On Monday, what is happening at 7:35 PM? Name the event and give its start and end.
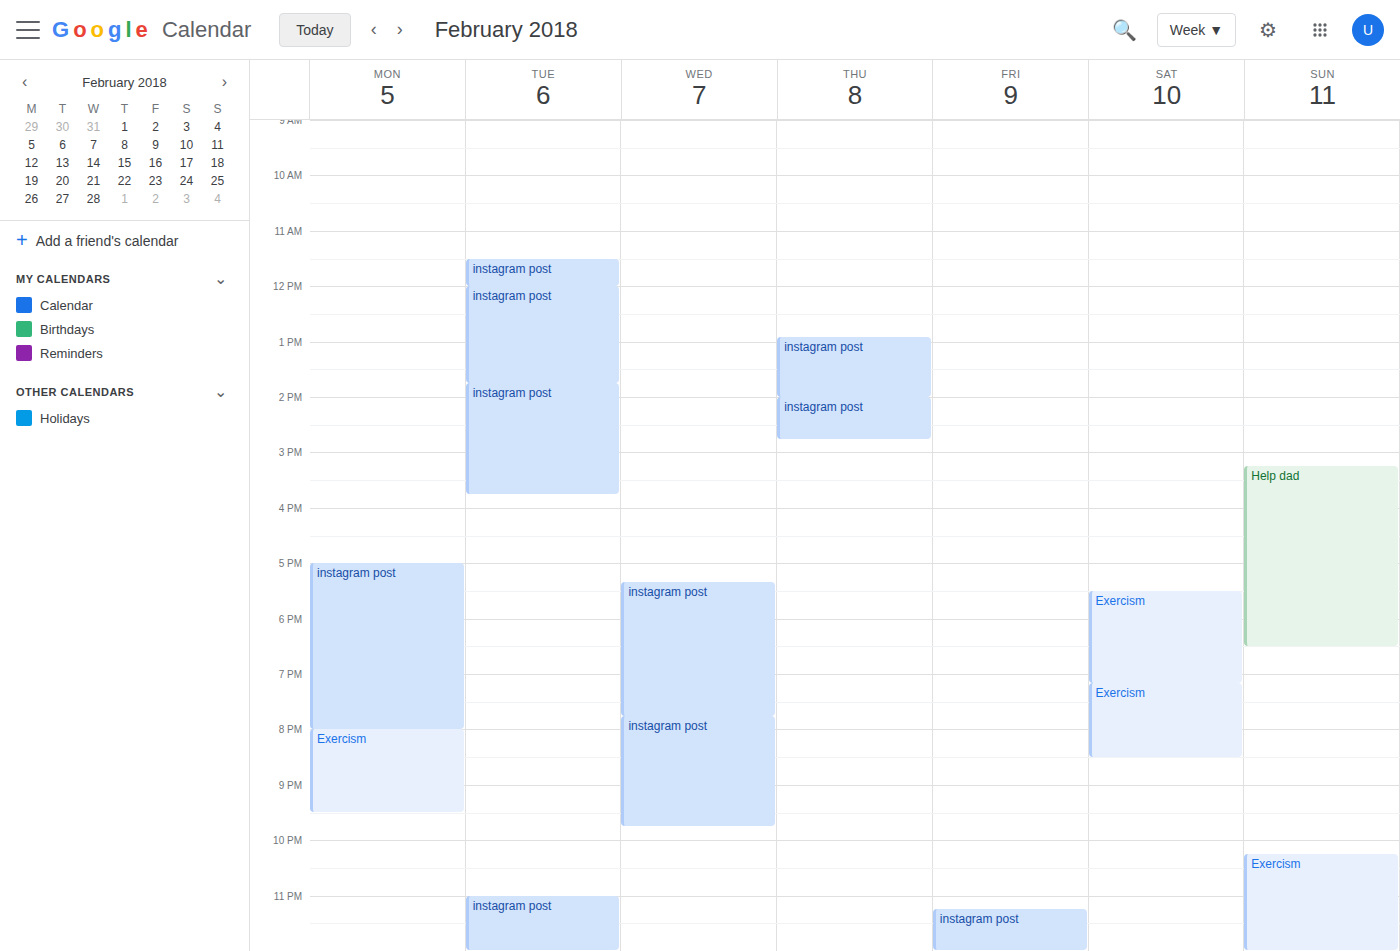
"instagram post", 5:00 PM to 8:00 PM